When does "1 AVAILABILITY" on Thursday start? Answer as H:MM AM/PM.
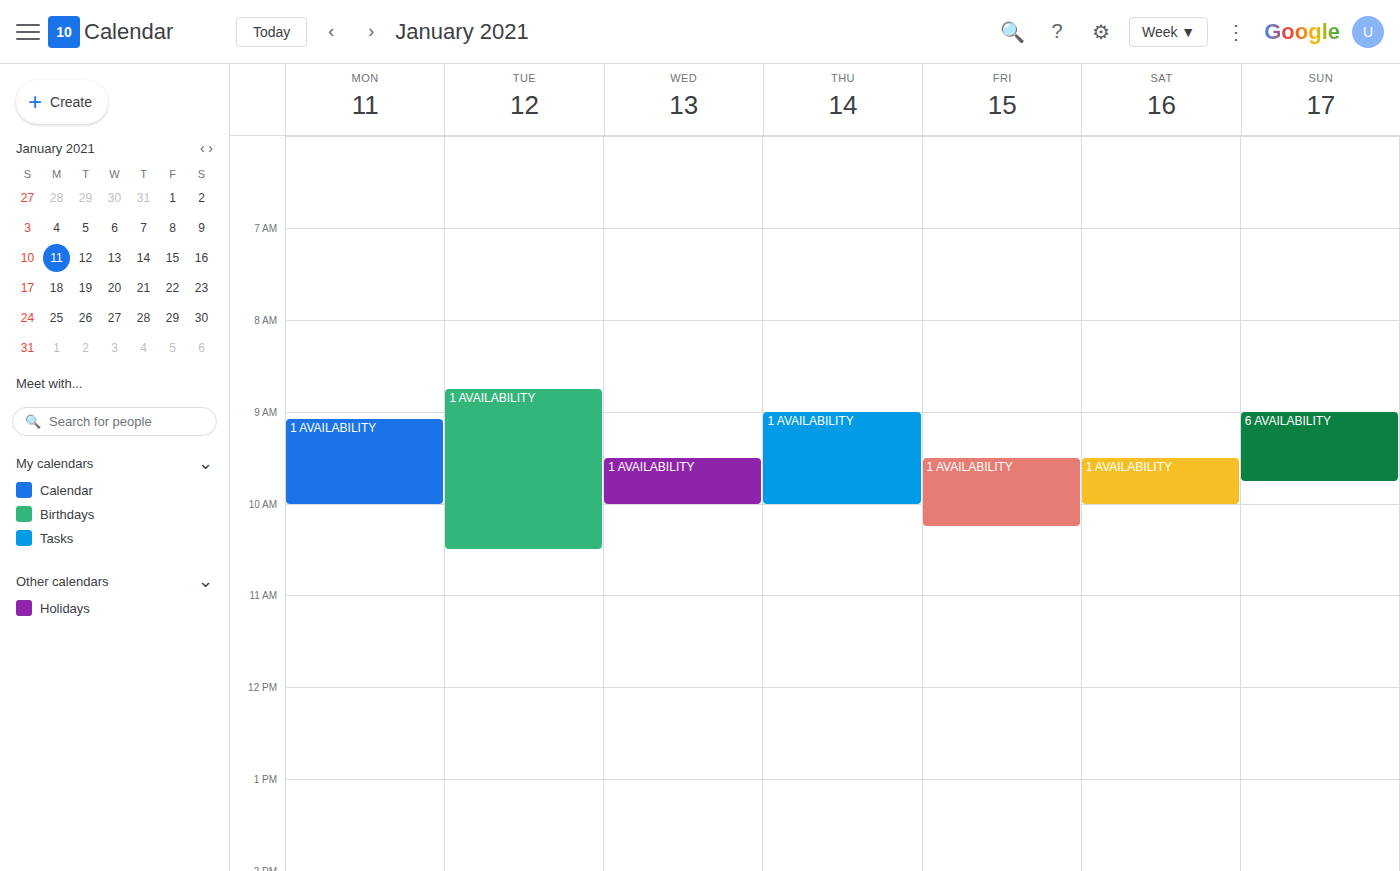
9:00 AM